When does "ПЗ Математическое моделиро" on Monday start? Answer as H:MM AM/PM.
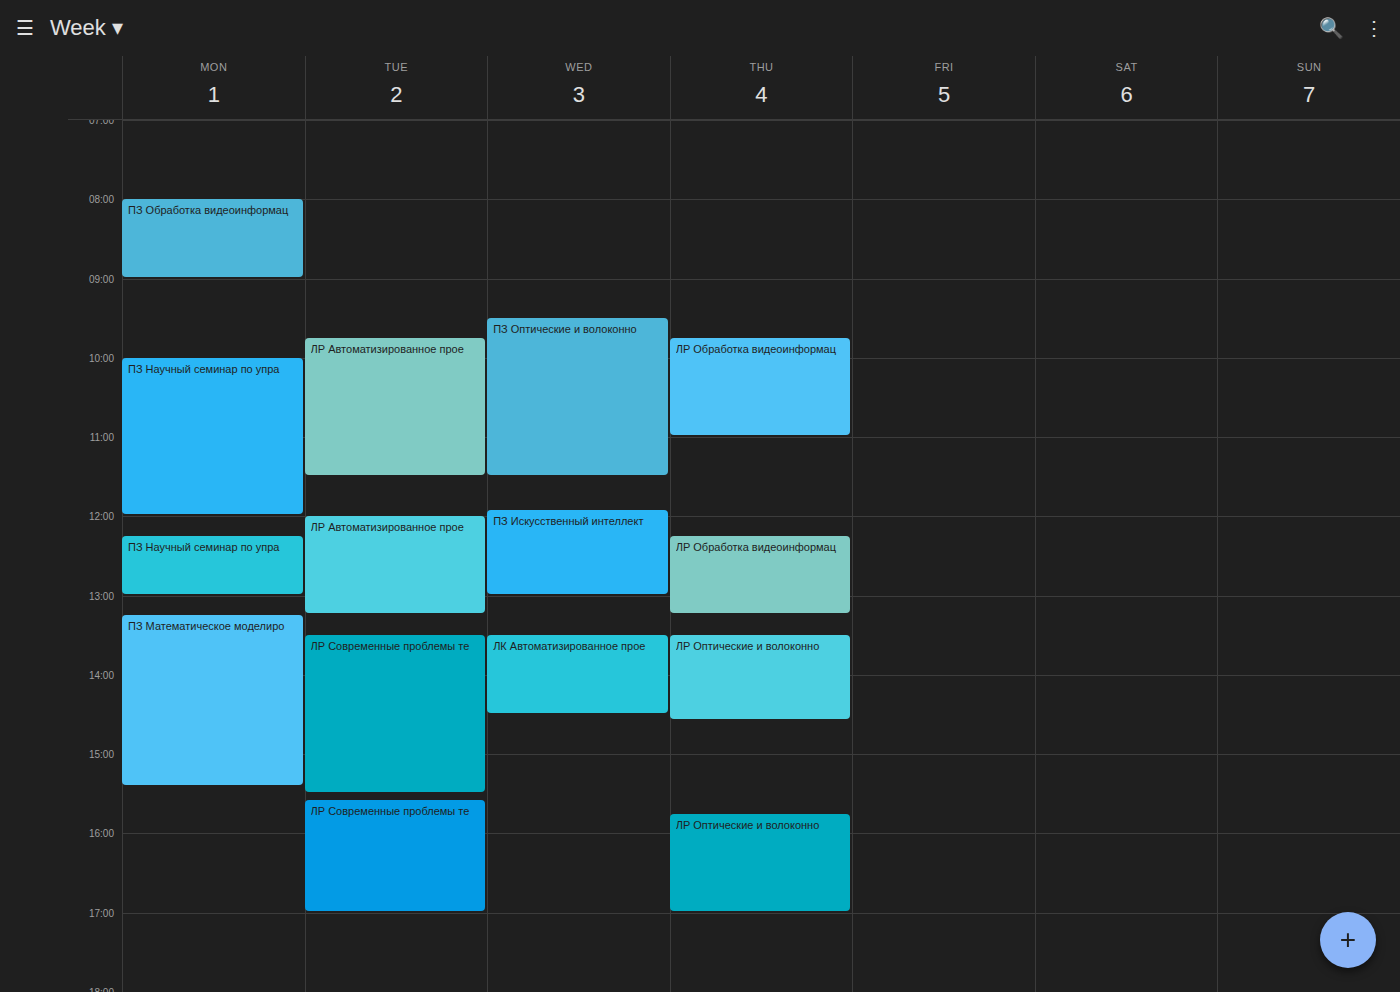
1:15 PM